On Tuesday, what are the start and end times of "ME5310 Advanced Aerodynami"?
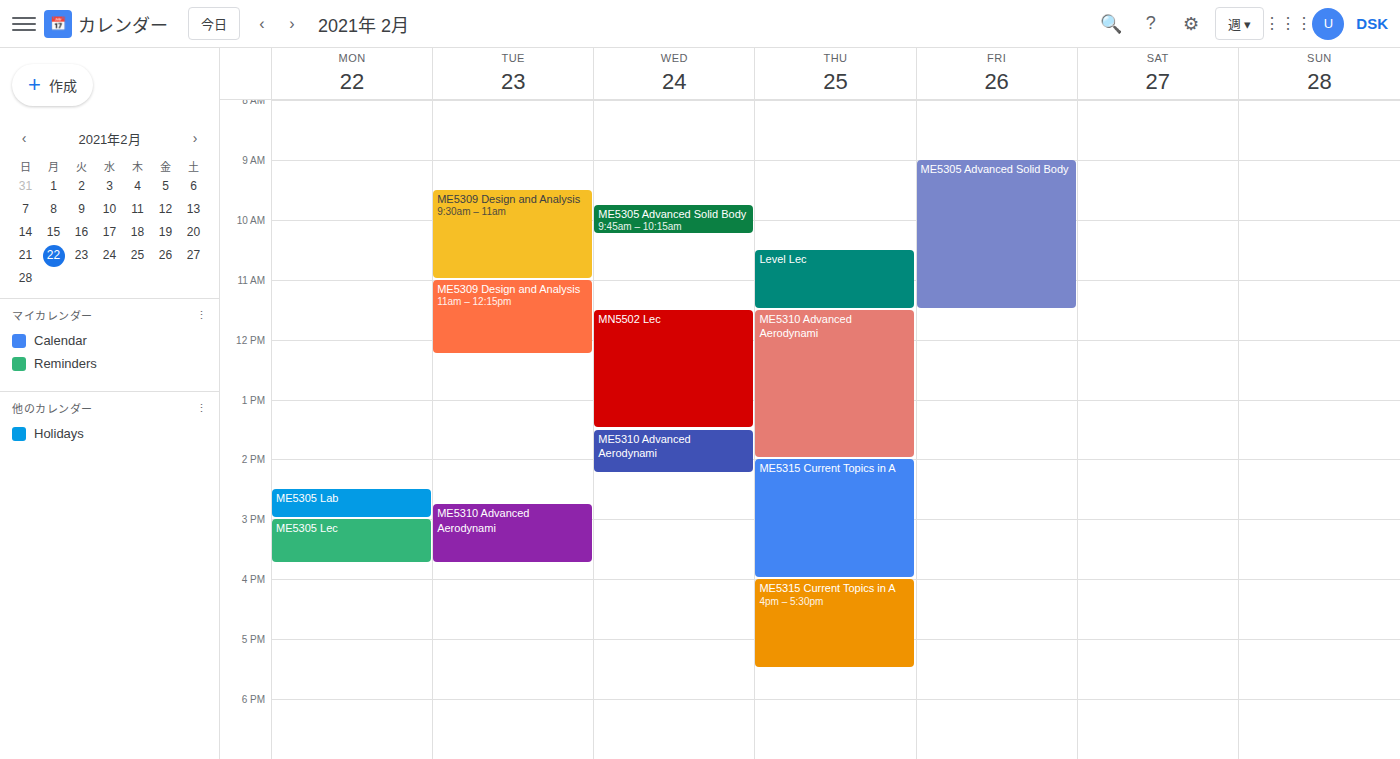
2:45 PM to 3:45 PM